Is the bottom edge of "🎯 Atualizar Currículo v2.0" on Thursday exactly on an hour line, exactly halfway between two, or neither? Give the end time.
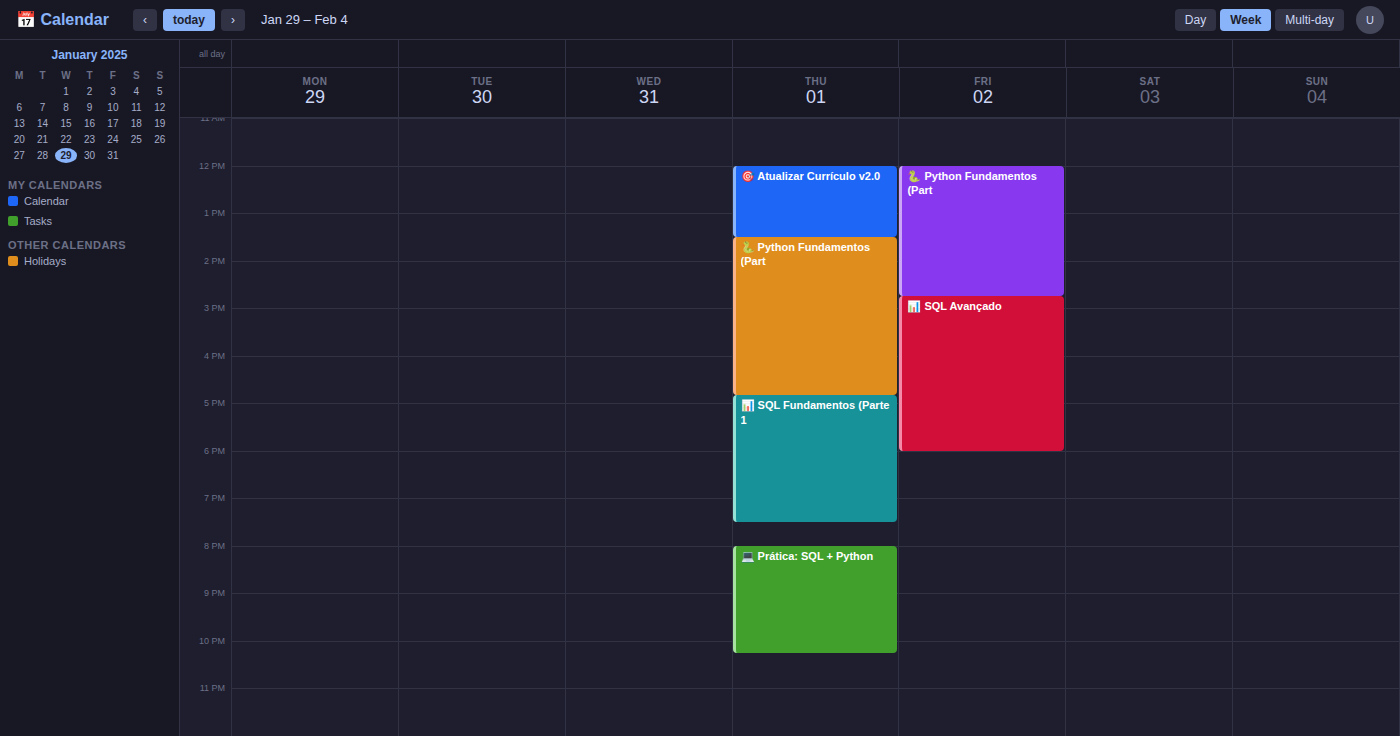
1:30 PM -- halfway between the 1 PM and 2 PM lines.